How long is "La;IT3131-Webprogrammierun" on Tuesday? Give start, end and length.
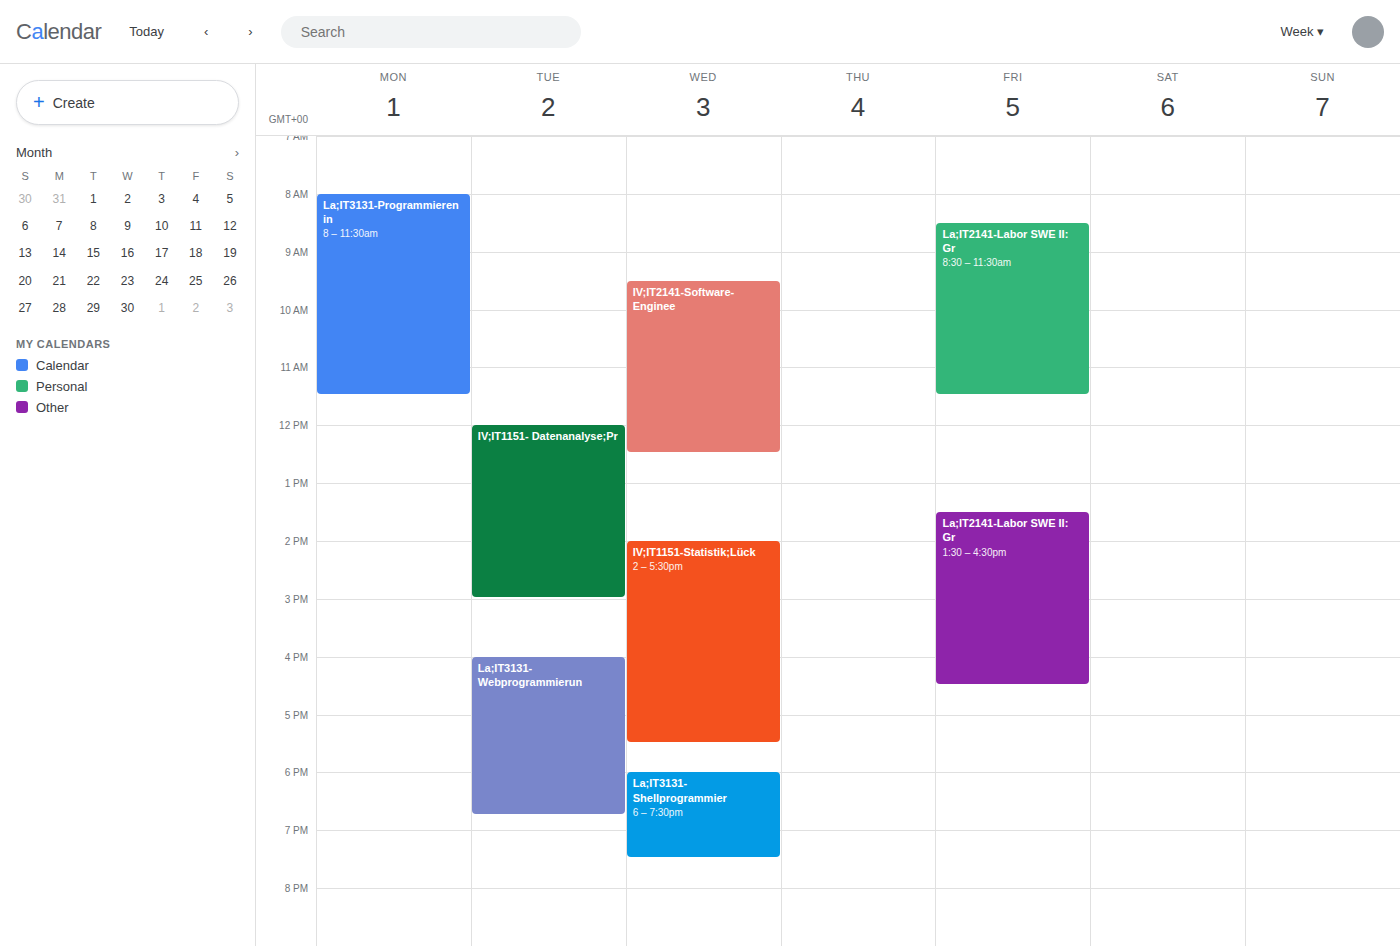
4:00 PM to 6:45 PM, 2 hours 45 minutes